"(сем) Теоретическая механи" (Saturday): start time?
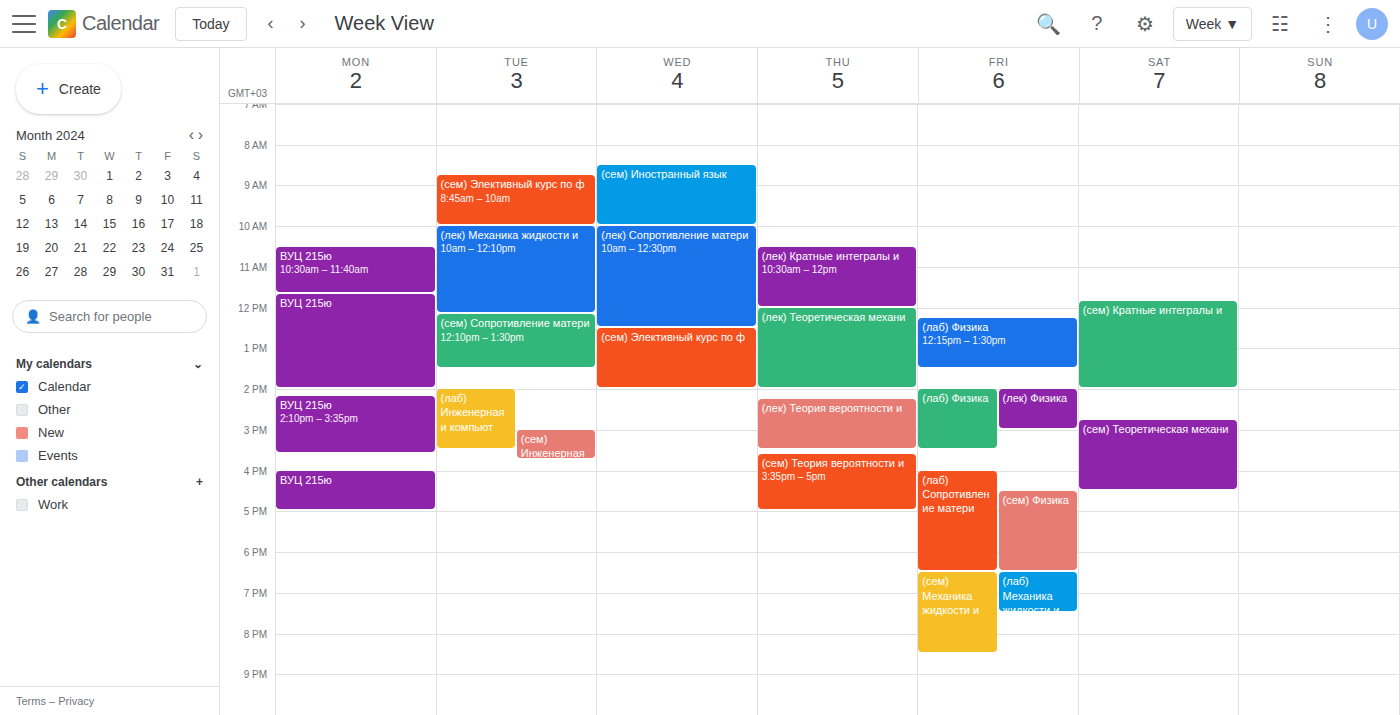
2:45 PM